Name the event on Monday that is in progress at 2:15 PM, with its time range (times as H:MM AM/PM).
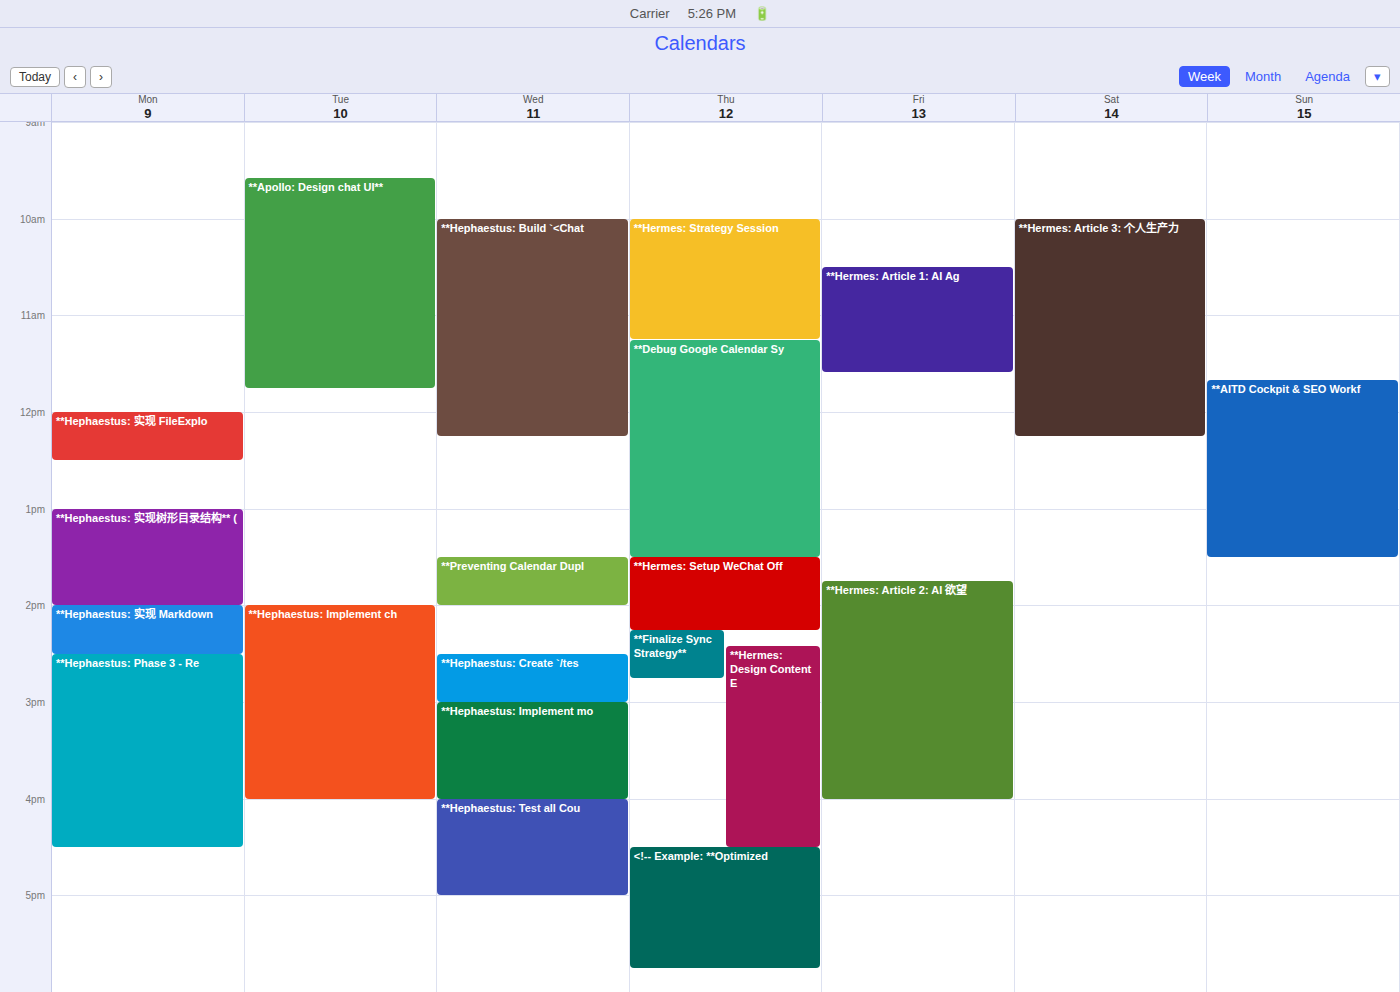
"**Hephaestus: 实现 Markdown", 2:00 PM to 2:30 PM